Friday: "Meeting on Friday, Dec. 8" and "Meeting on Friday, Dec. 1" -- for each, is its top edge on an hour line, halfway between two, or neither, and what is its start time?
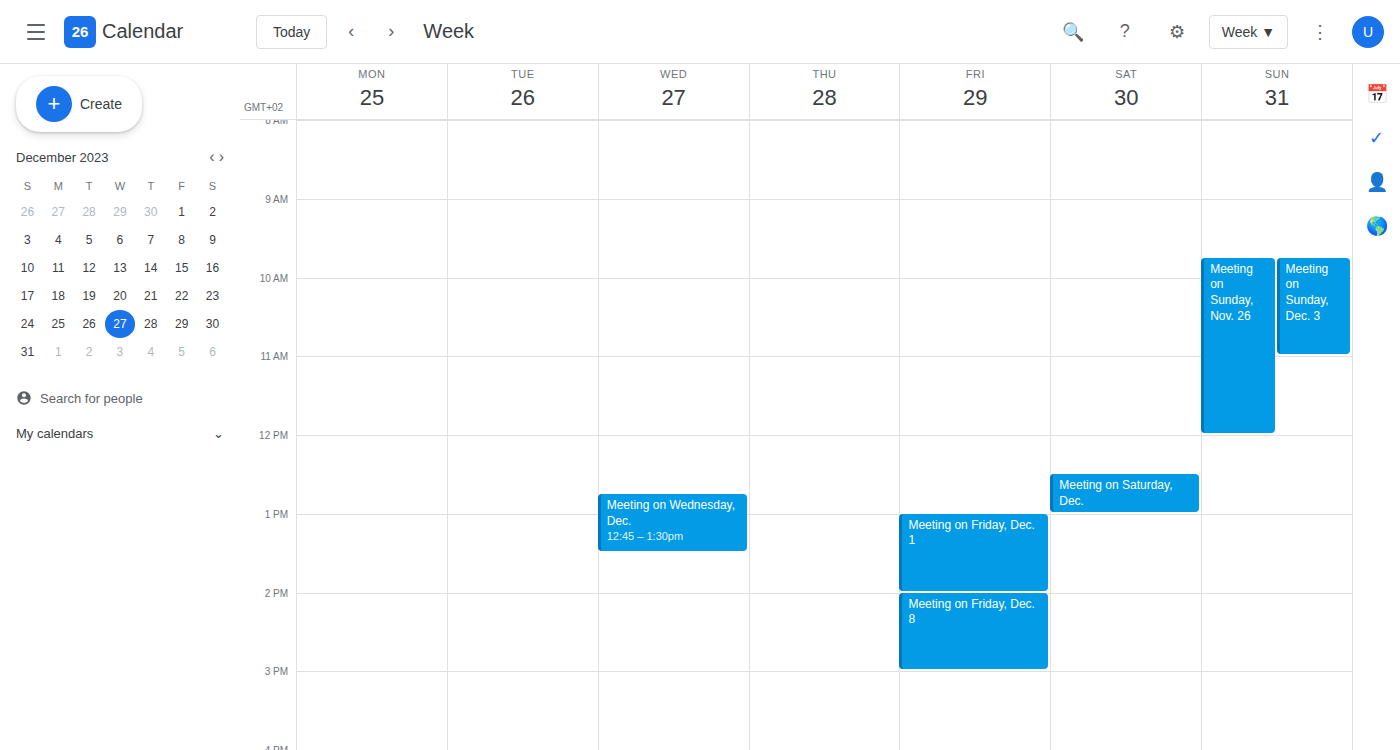
"Meeting on Friday, Dec. 8": 2:00 PM, exactly on the 2 PM line. "Meeting on Friday, Dec. 1": 1:00 PM, exactly on the 1 PM line.